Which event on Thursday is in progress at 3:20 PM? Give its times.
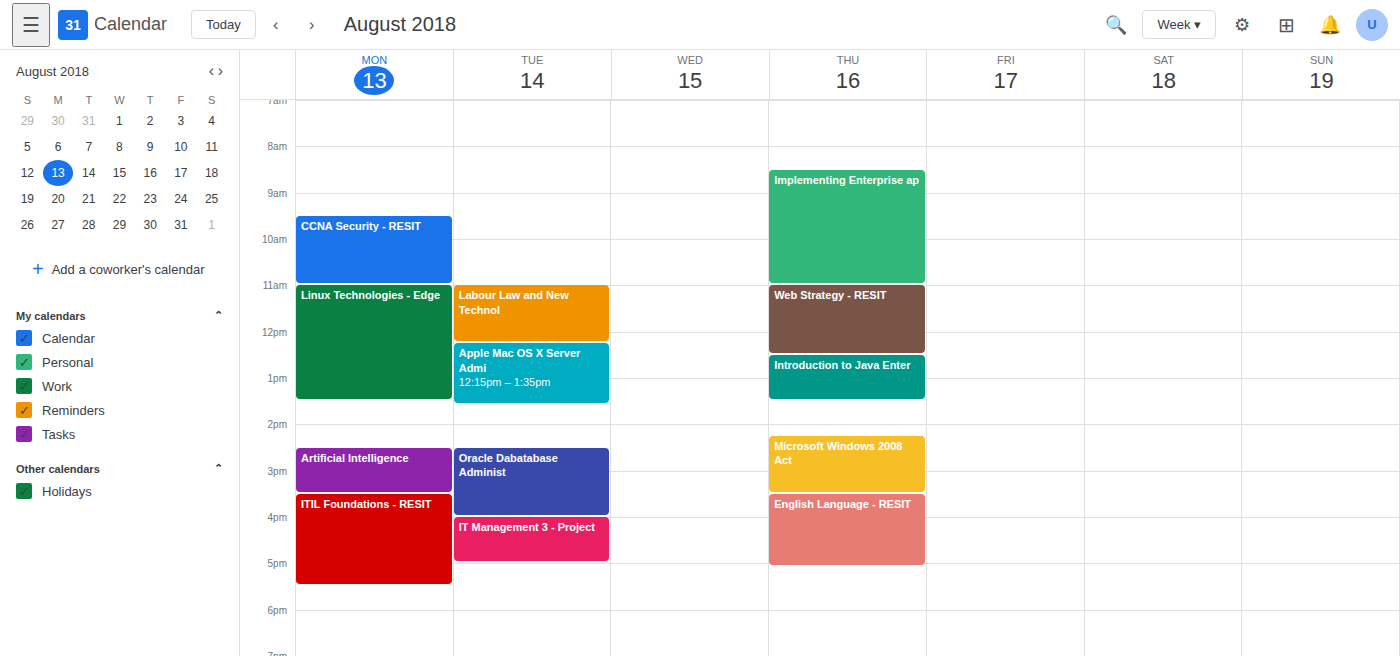
"Microsoft Windows 2008 Act", 2:15 PM to 3:30 PM